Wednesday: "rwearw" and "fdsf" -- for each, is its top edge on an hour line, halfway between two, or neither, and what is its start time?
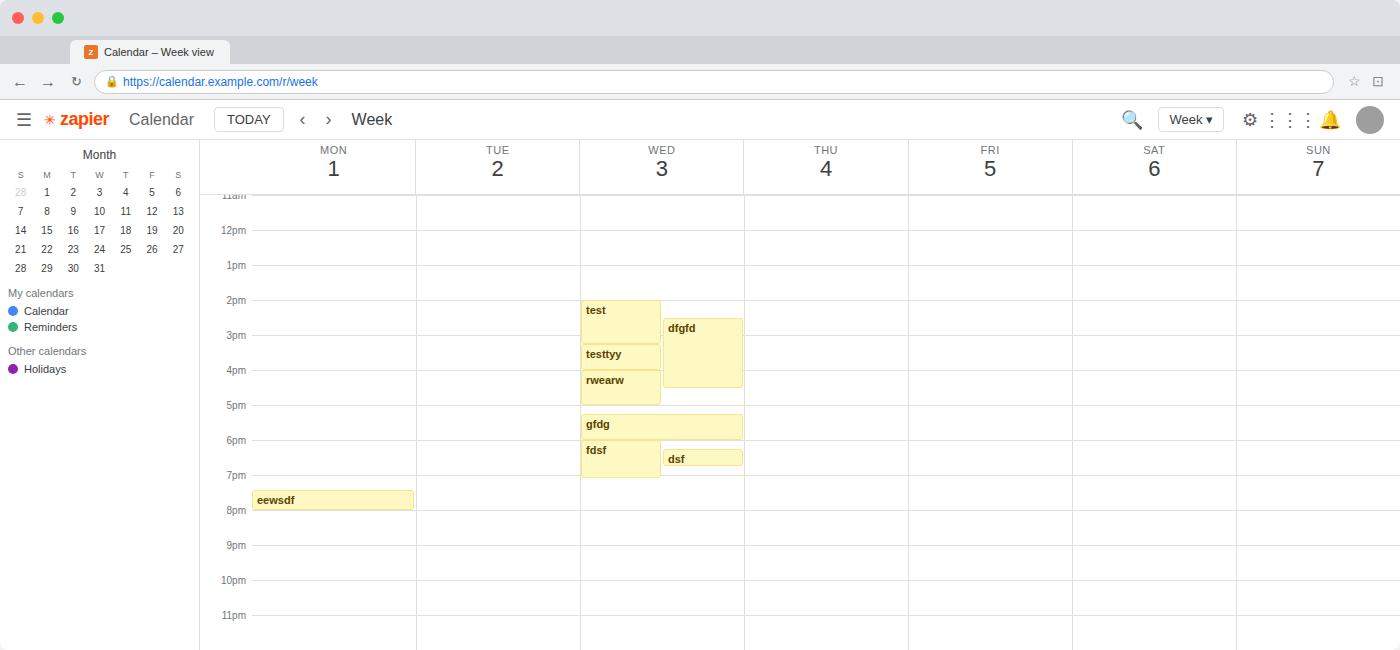
"rwearw": 4:00 PM, exactly on the 4 PM line. "fdsf": 6:00 PM, exactly on the 6 PM line.